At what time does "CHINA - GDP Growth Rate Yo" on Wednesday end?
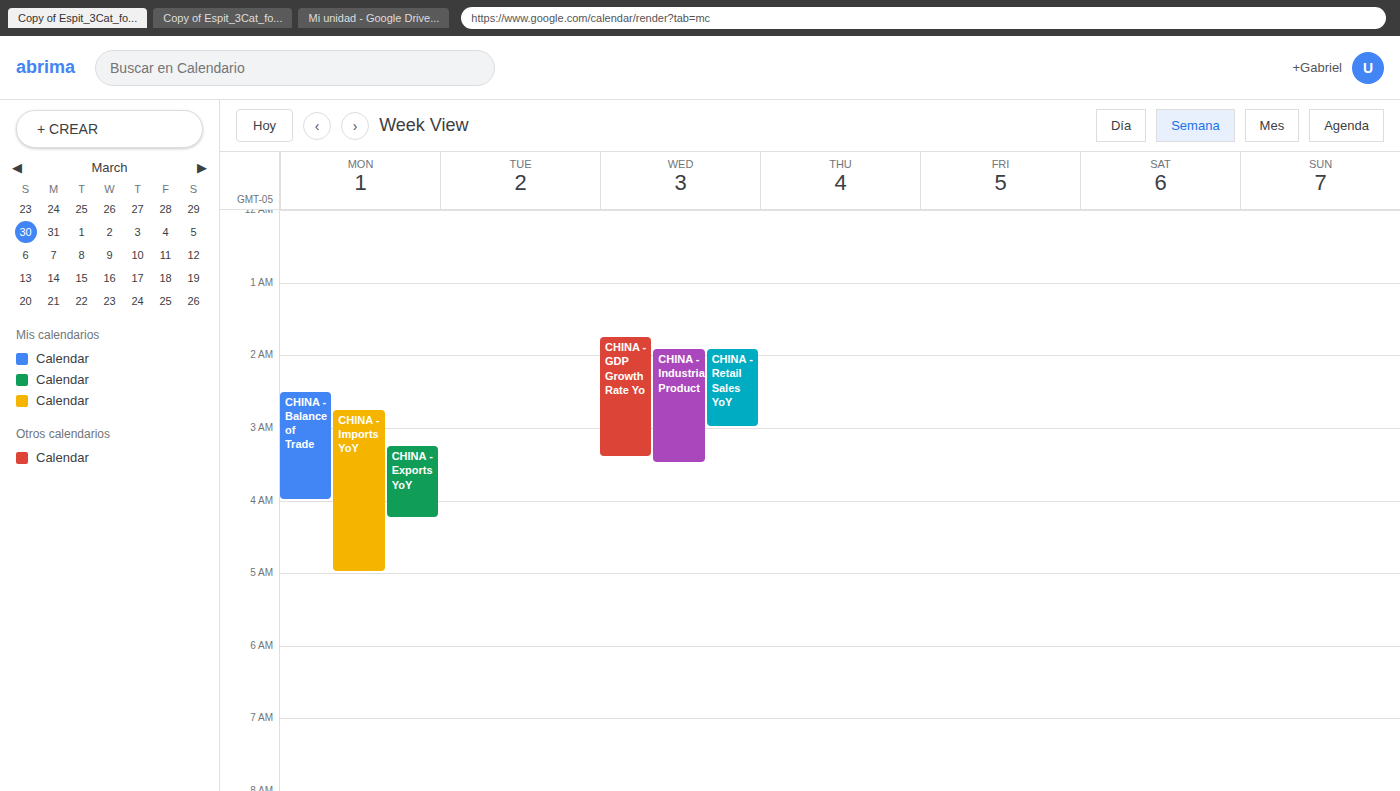
03:25